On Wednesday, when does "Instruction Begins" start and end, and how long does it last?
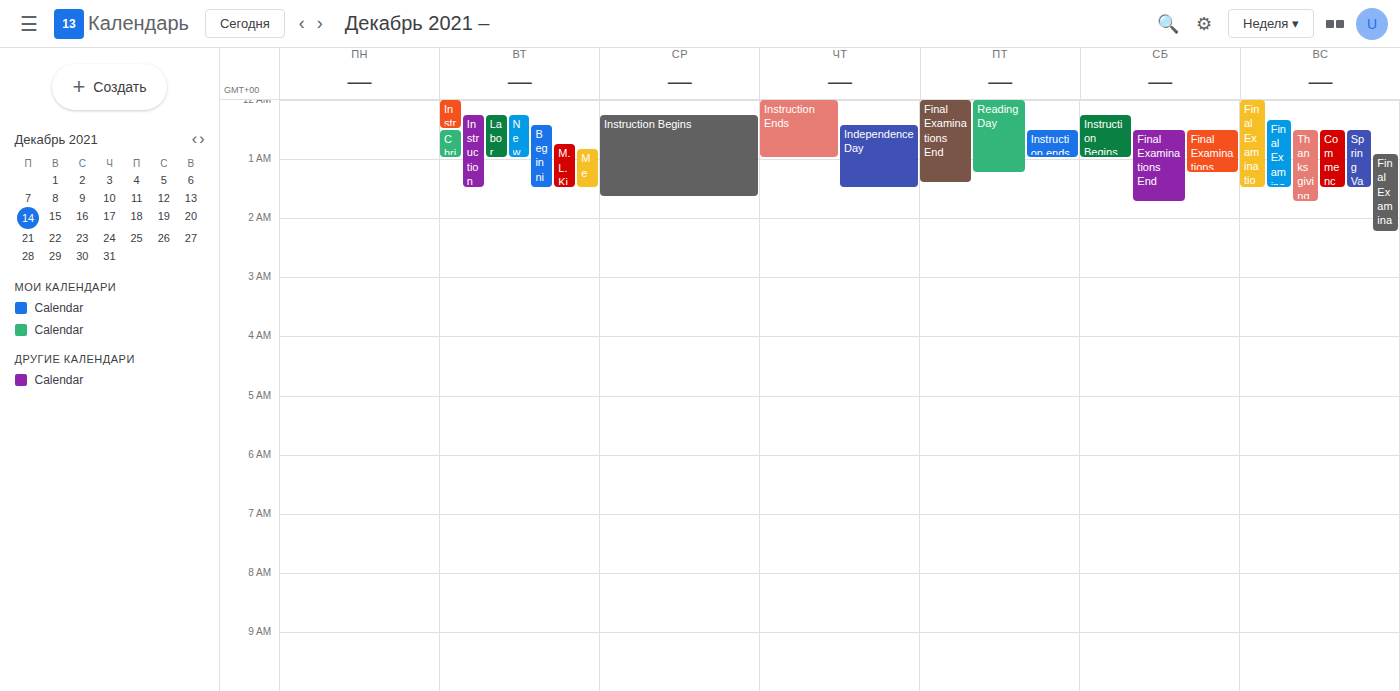
12:15 AM to 1:40 AM, 1 hour 25 minutes